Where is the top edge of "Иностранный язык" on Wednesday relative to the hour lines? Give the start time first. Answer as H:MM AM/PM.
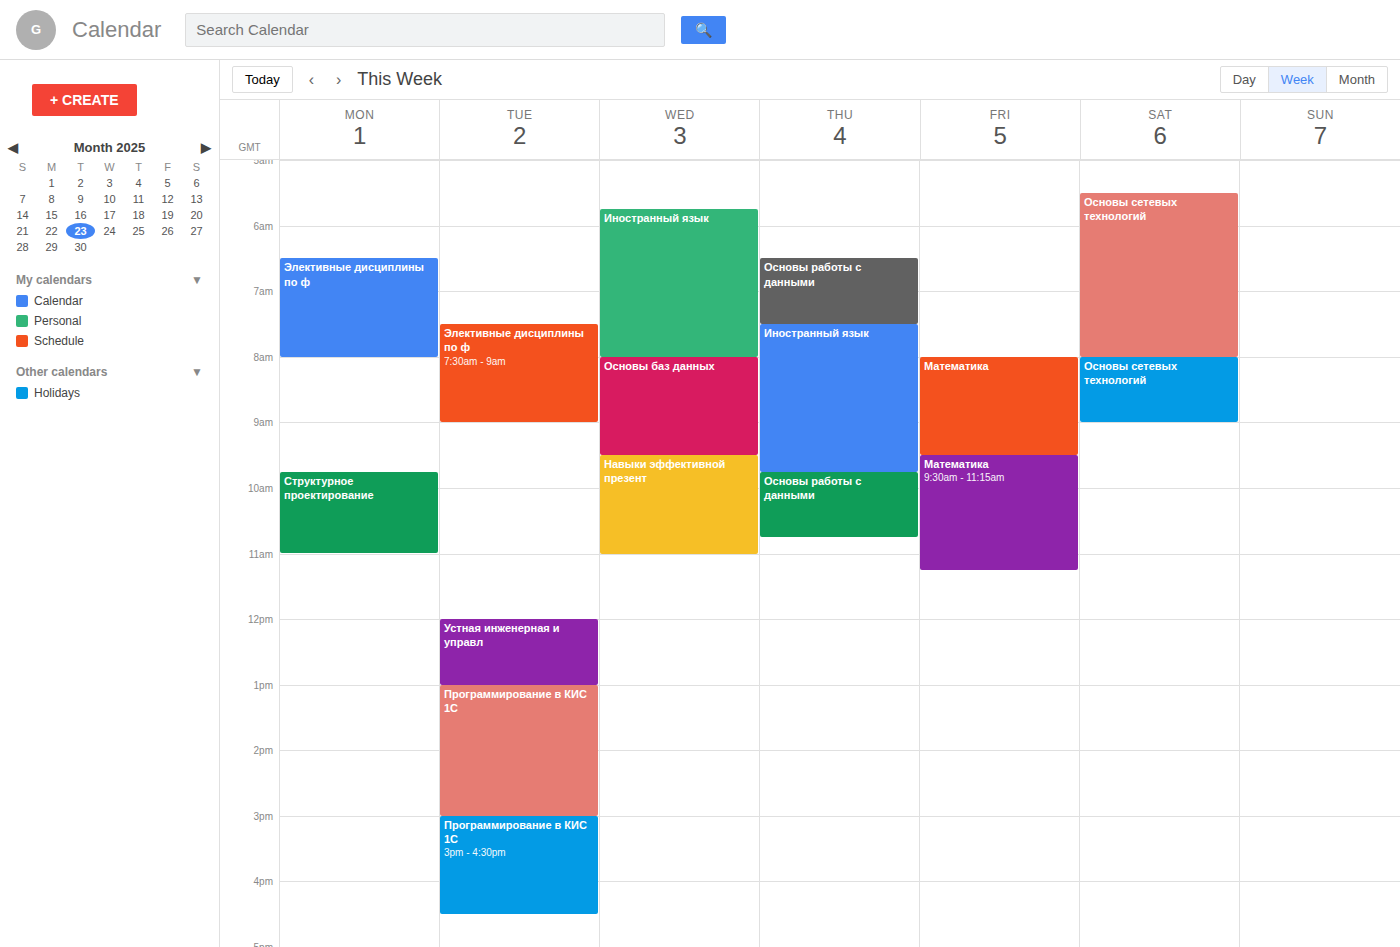
5:45 AM -- neither: three quarters of the way from the 5 AM line to the 6 AM line.